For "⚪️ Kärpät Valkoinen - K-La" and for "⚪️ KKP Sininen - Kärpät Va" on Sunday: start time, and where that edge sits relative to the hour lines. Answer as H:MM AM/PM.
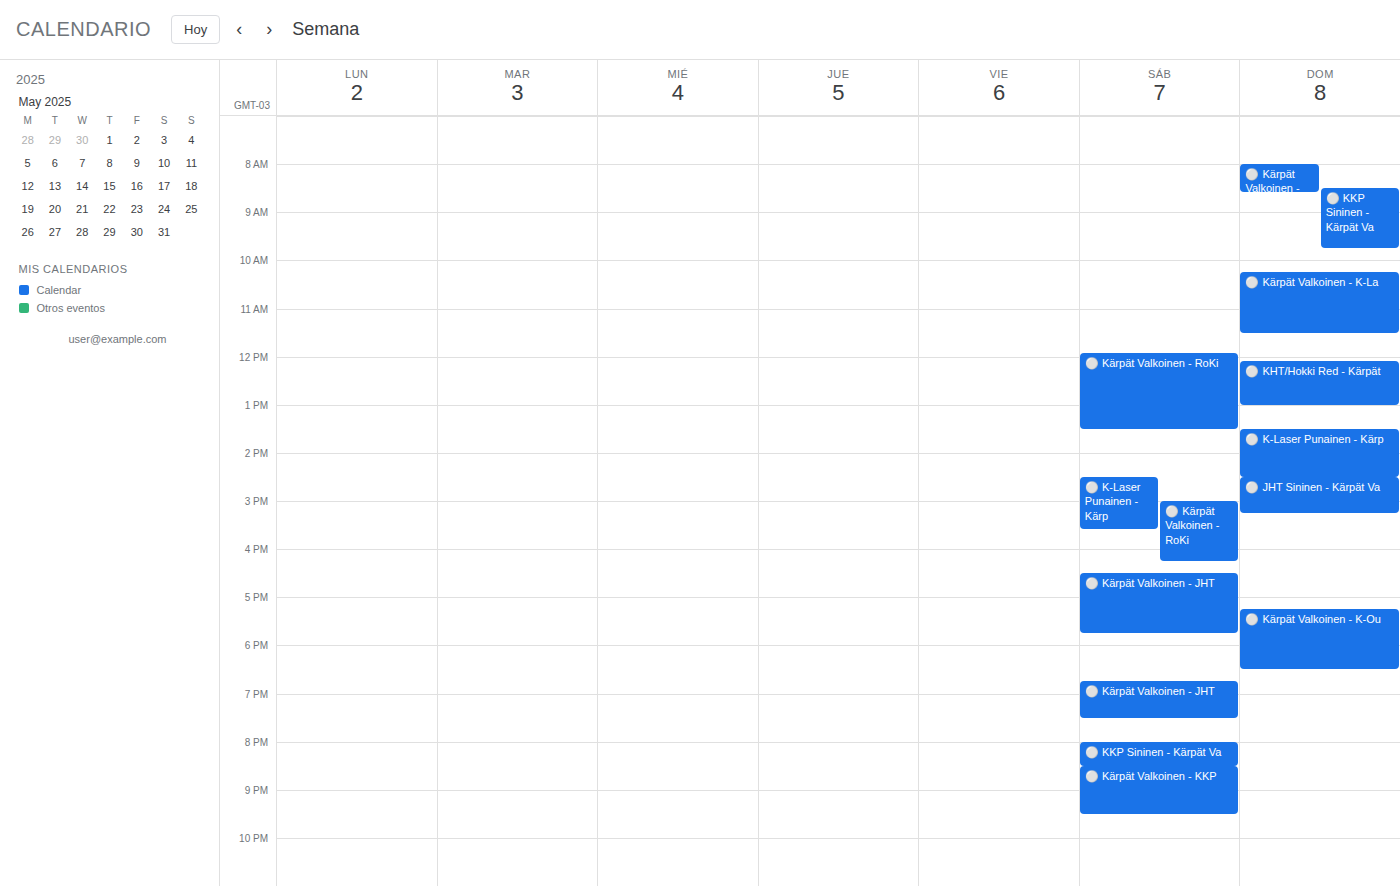
"⚪️ Kärpät Valkoinen - K-La": 10:15 AM, neither: a quarter of the way from the 10 AM line to the 11 AM line. "⚪️ KKP Sininen - Kärpät Va": 8:30 AM, halfway between the 8 AM and 9 AM lines.